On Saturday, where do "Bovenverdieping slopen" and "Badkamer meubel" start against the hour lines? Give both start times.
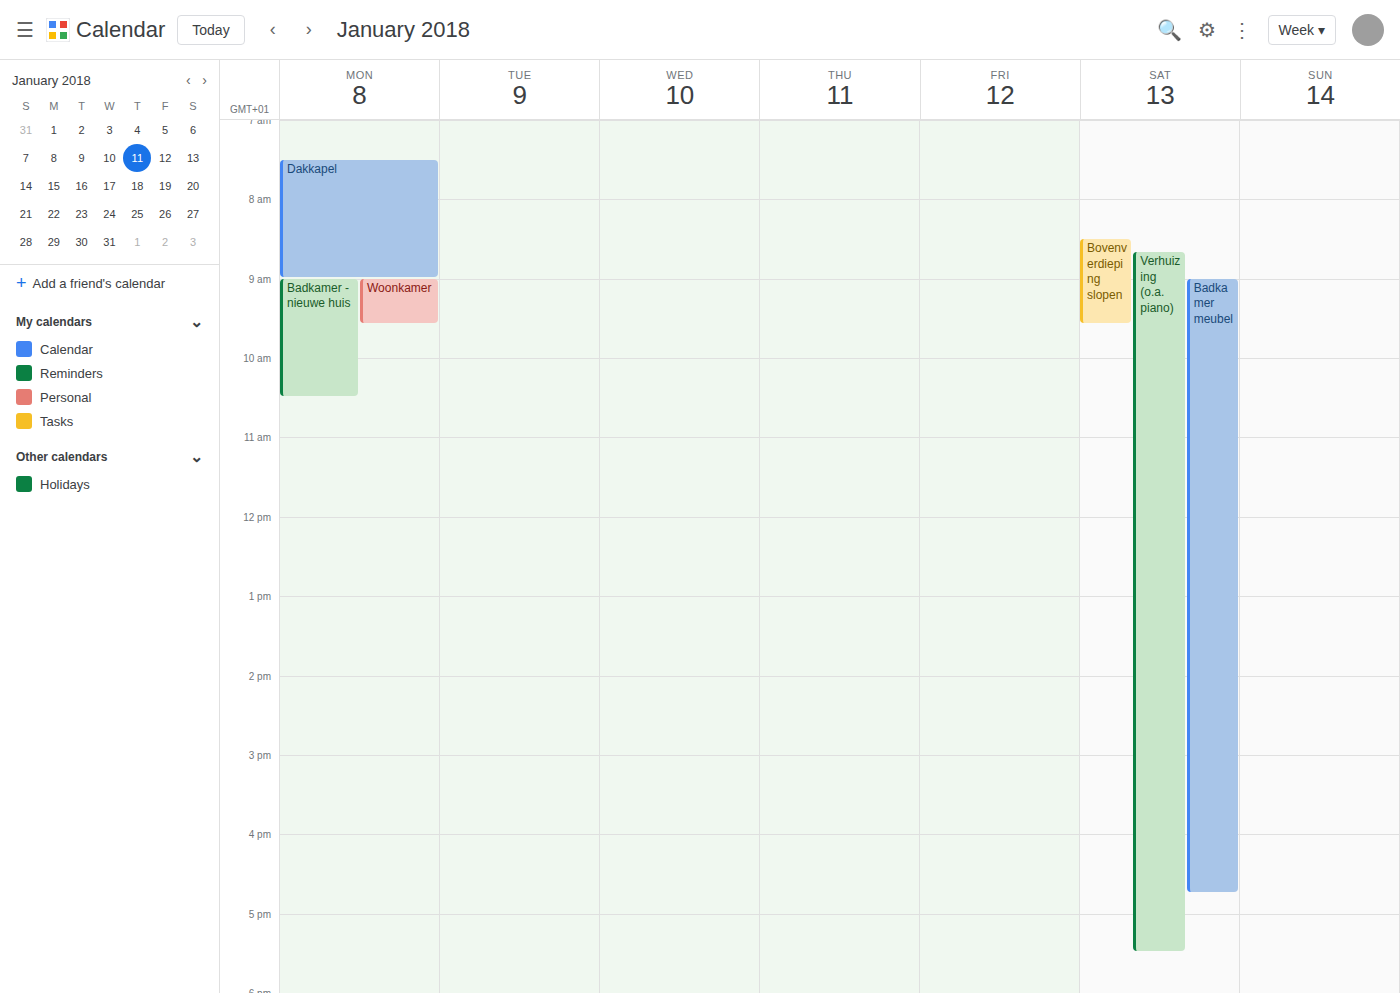
"Bovenverdieping slopen": 8:30 AM, halfway between the 8 AM and 9 AM lines. "Badkamer meubel": 9:00 AM, exactly on the 9 AM line.